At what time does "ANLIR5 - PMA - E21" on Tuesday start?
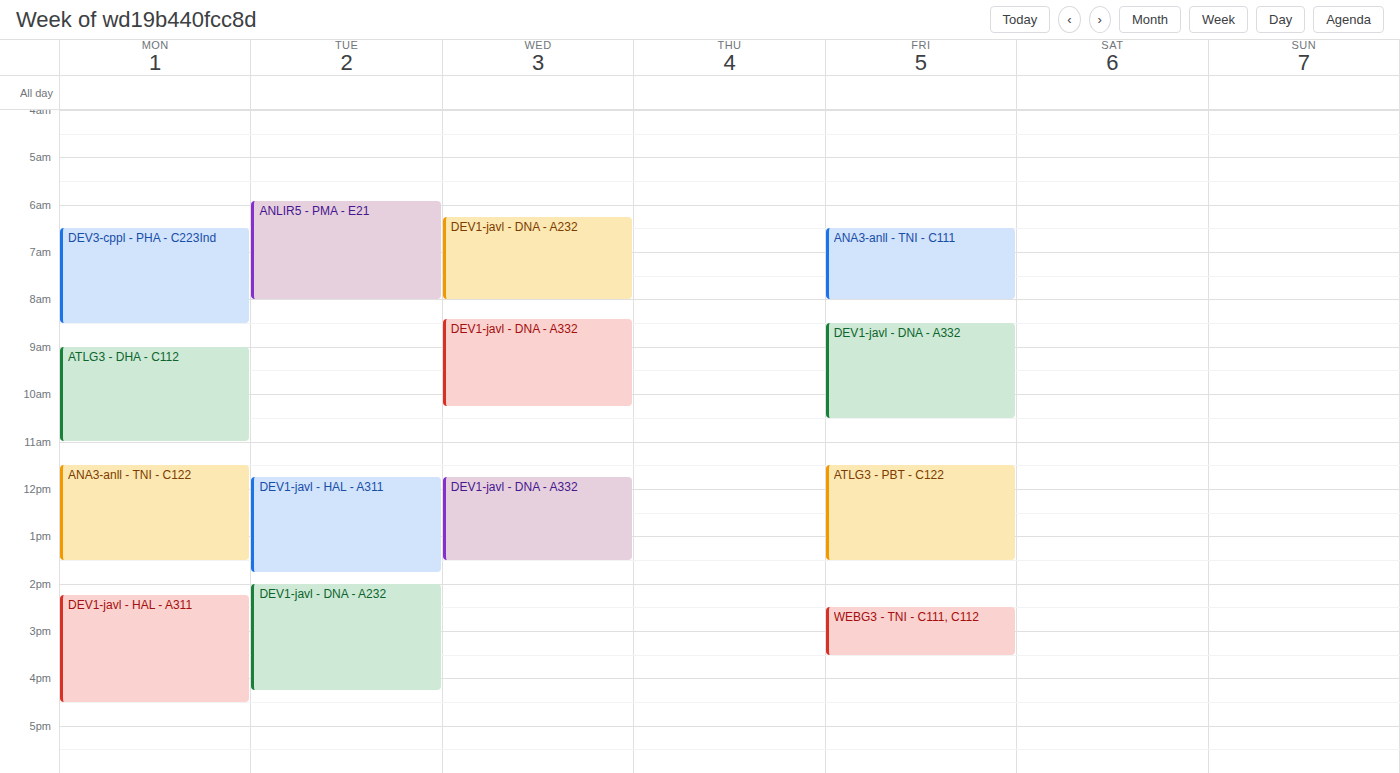
05:55